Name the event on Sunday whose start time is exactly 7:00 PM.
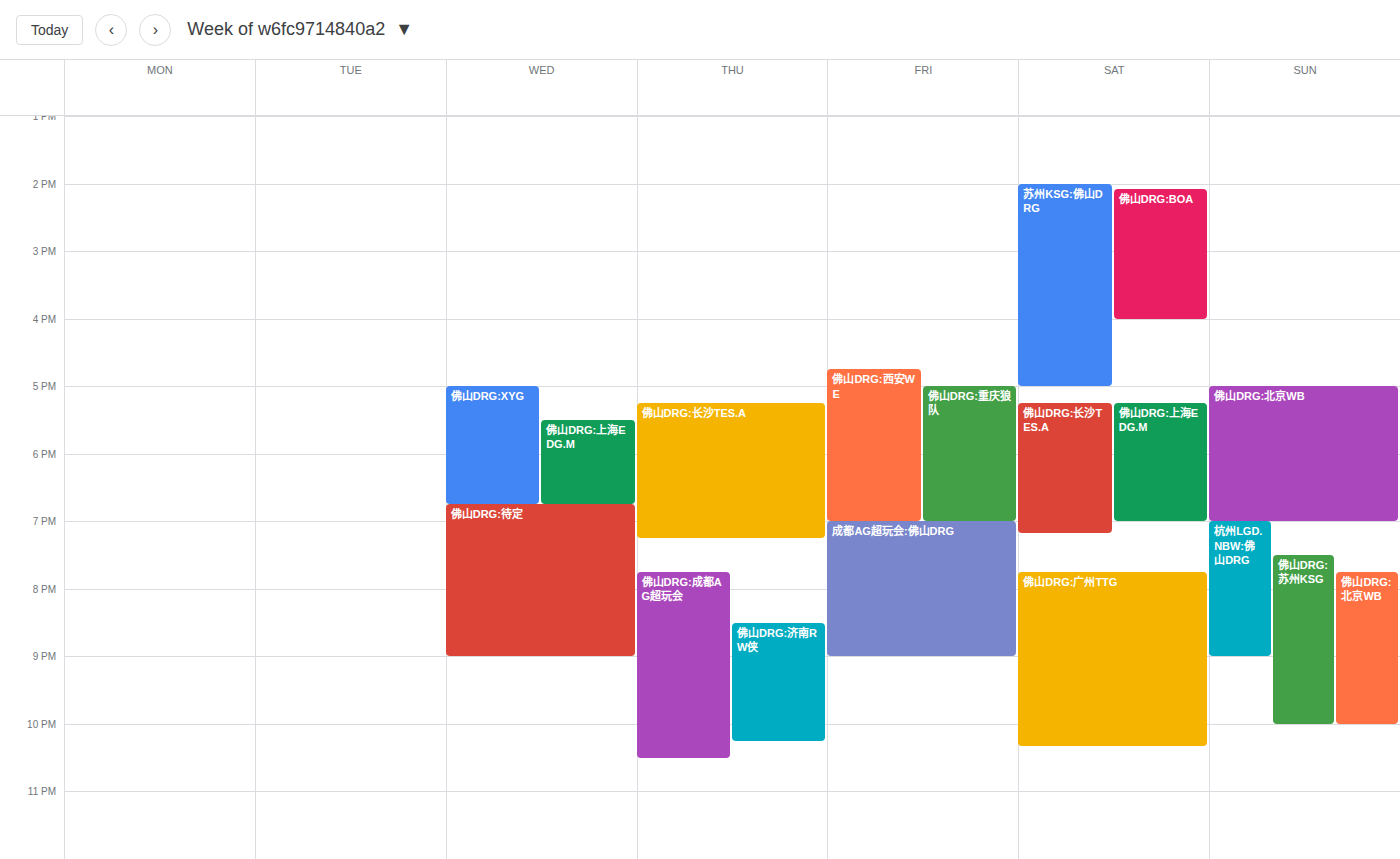
"杭州LGD.NBW:佛山DRG"